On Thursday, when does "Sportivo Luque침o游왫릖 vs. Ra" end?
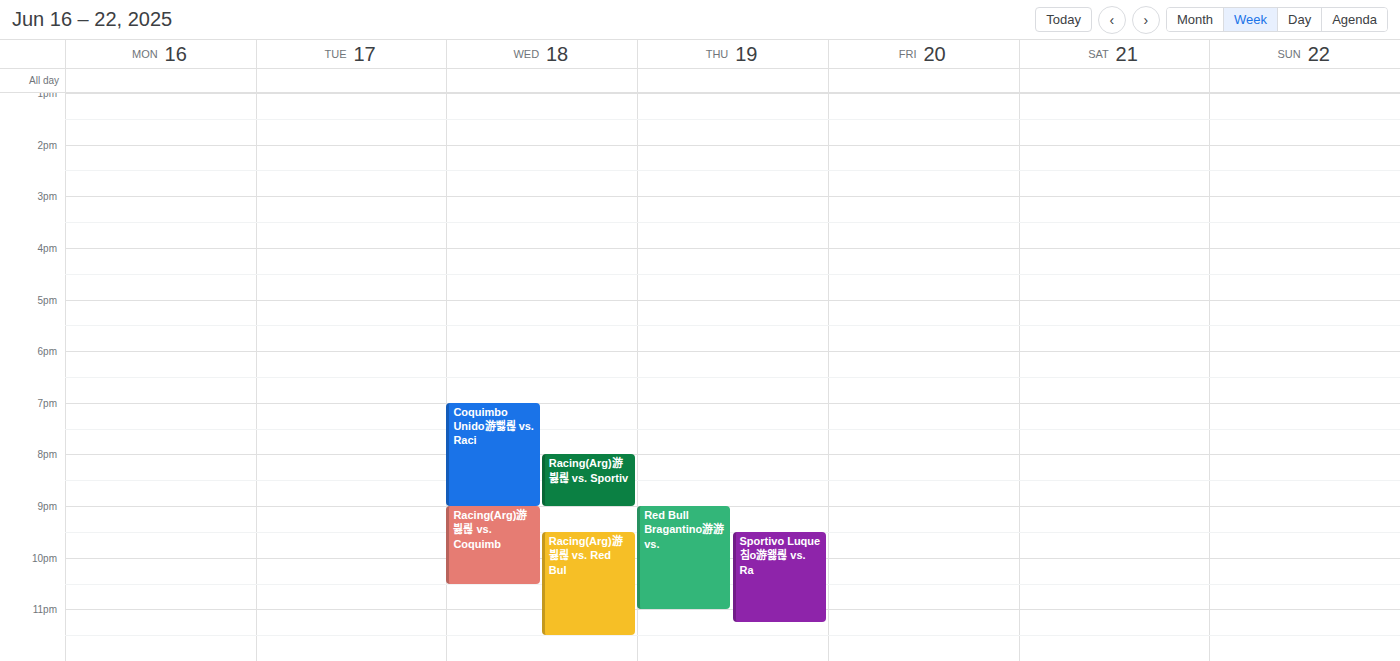
11:15 PM